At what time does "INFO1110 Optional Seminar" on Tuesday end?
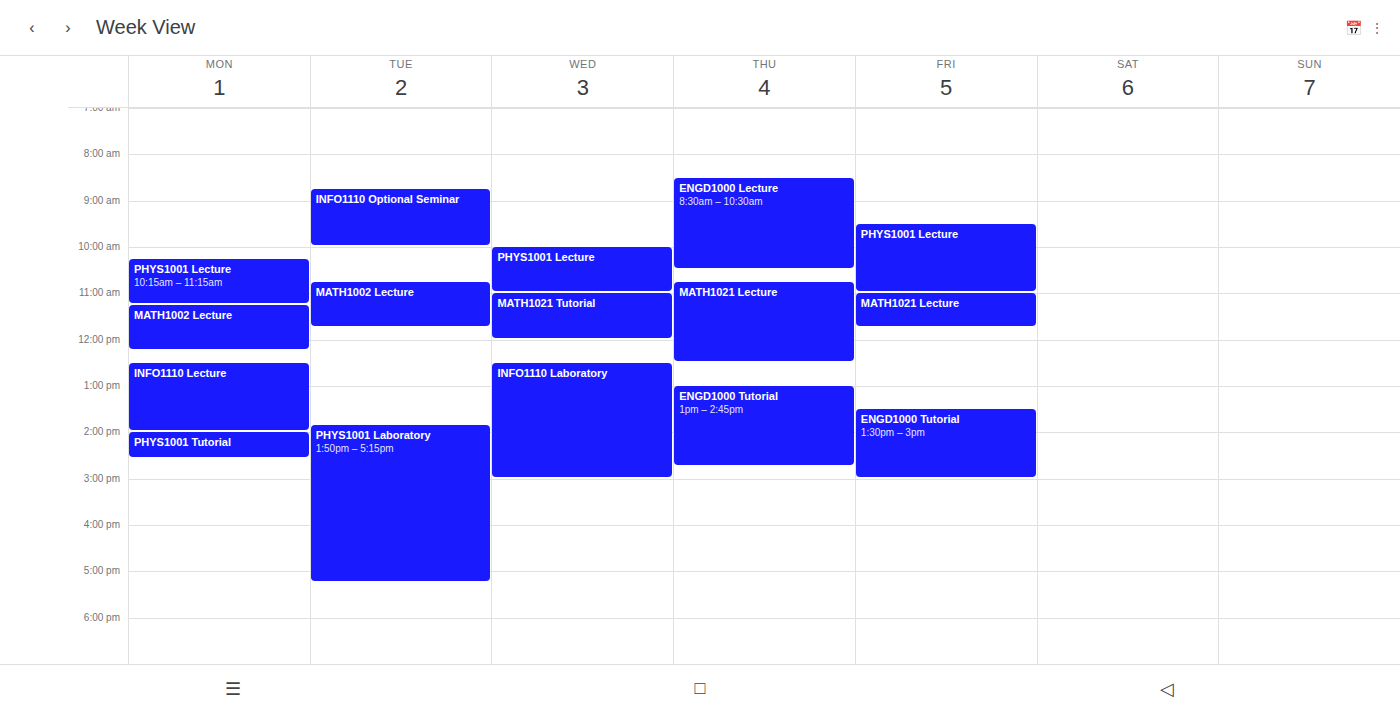
10:00 AM